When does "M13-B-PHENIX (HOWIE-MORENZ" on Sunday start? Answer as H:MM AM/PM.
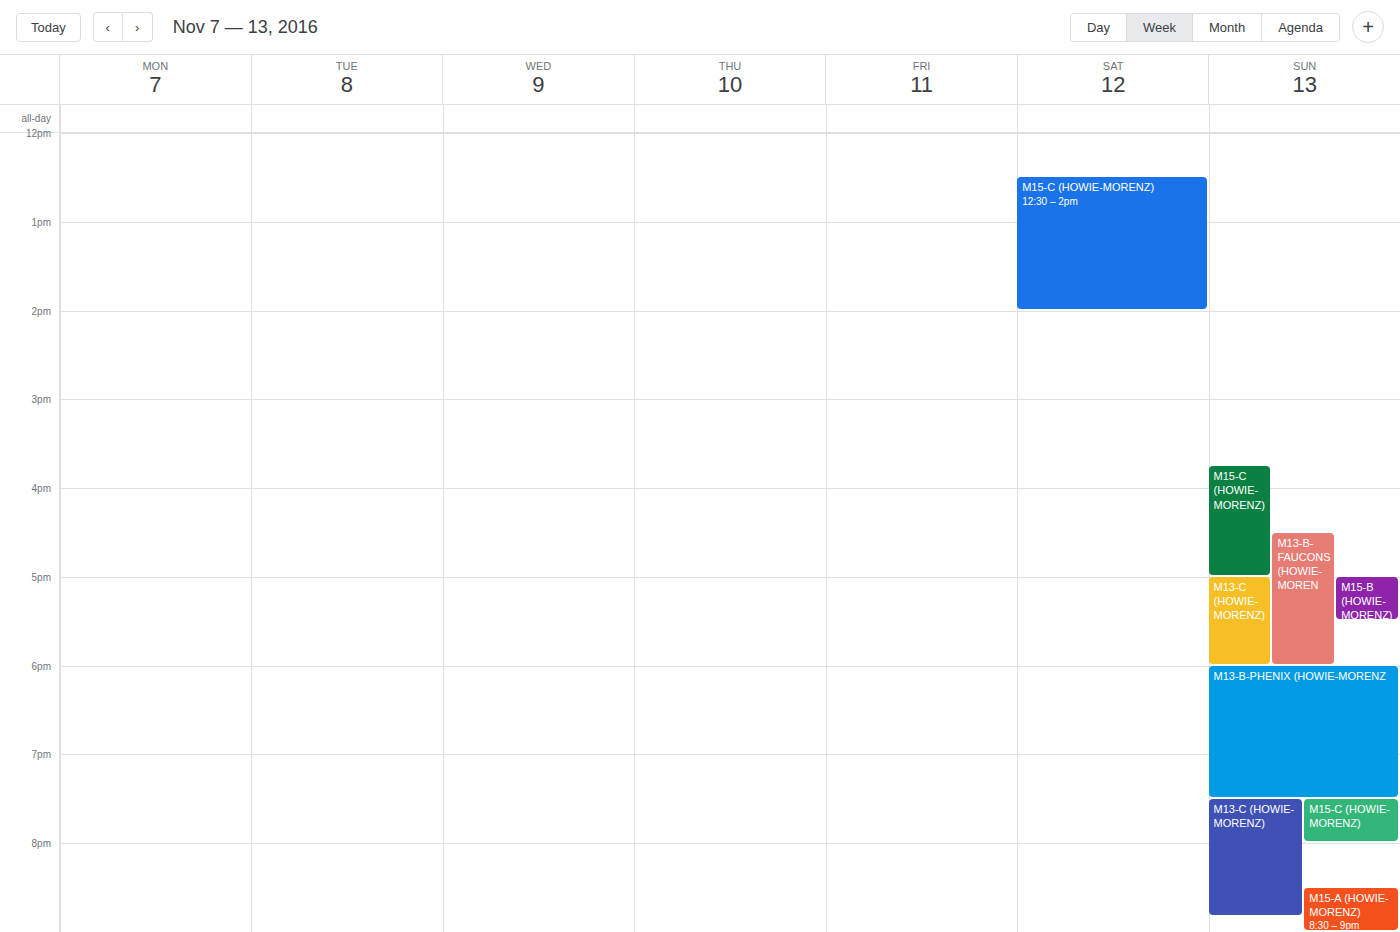
6:00 PM